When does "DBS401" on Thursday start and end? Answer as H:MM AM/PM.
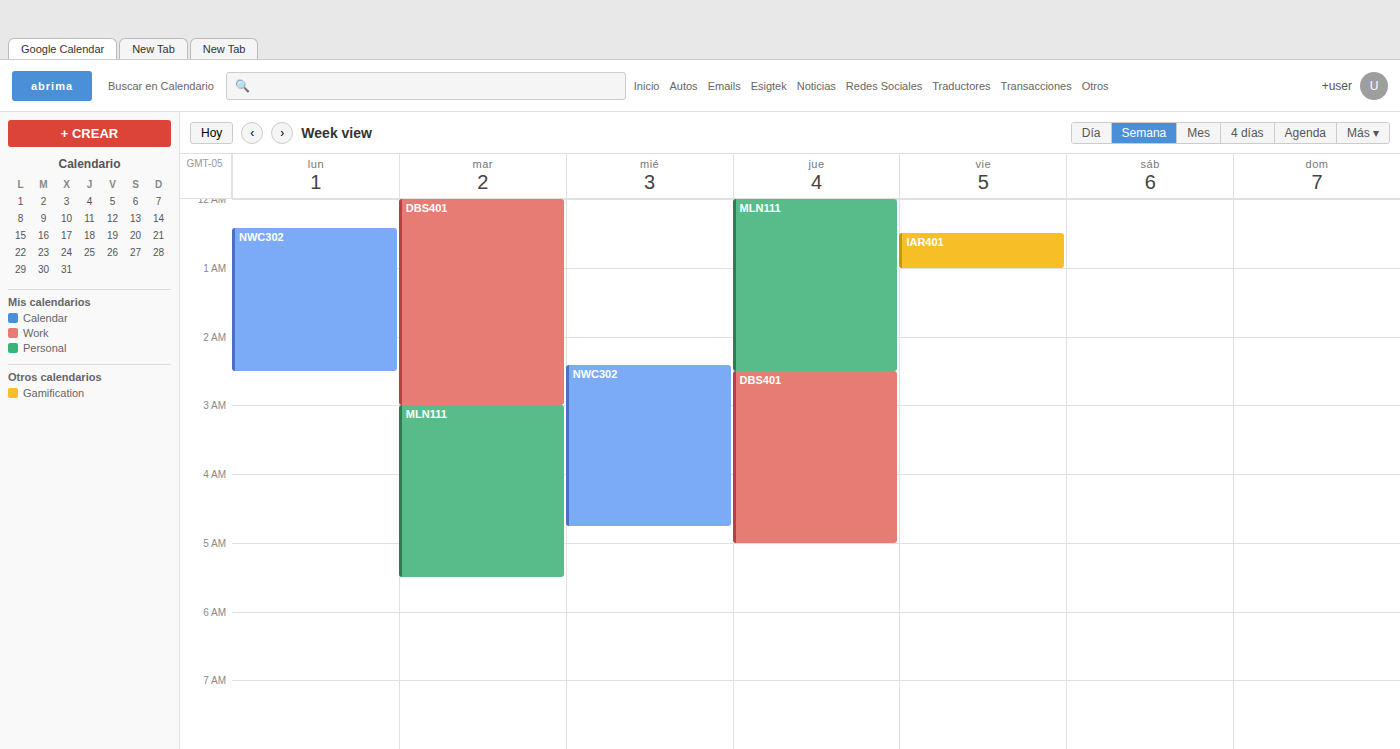
2:30 AM to 5:00 AM